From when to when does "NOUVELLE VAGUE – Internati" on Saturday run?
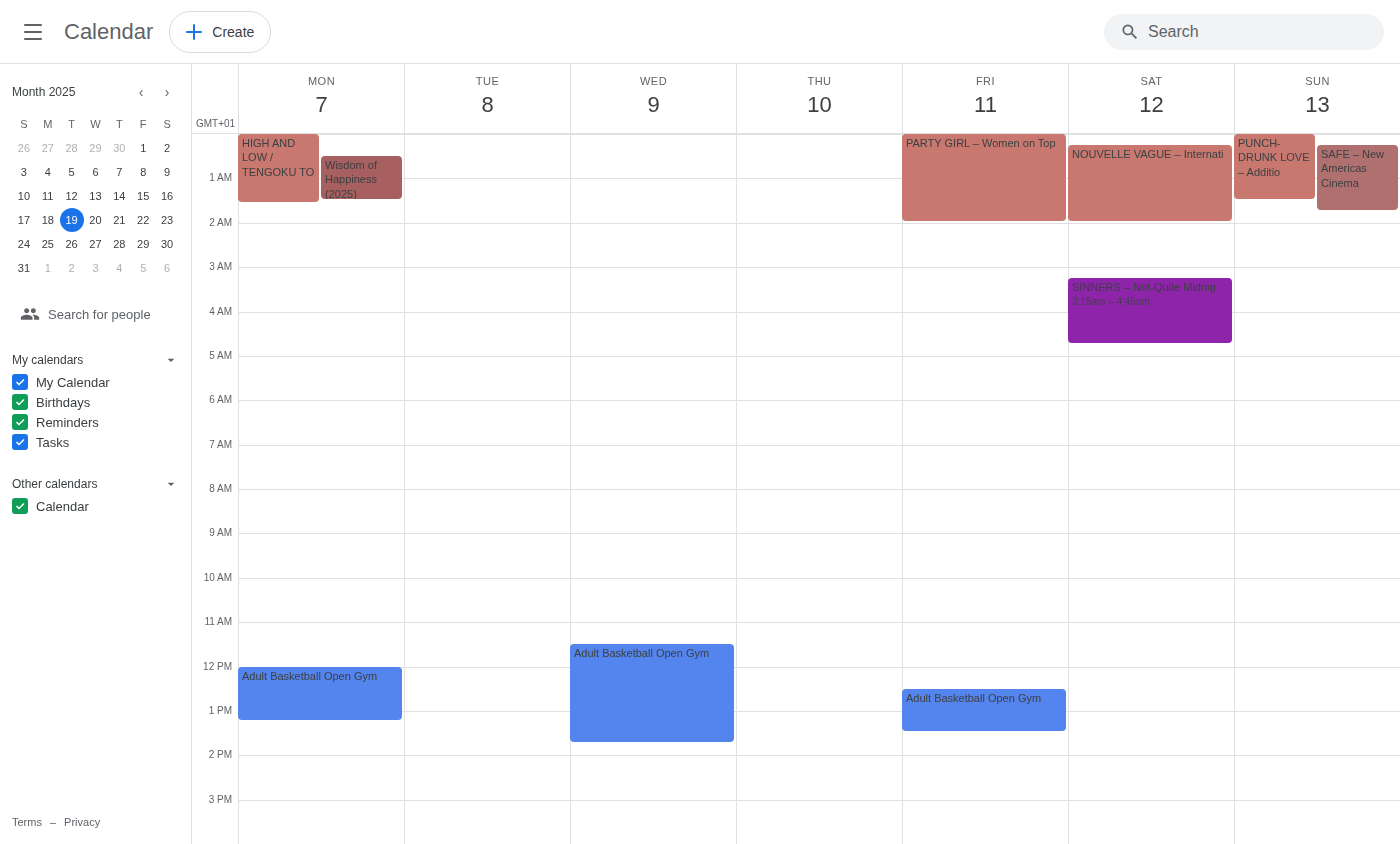
12:15 AM to 2:00 AM